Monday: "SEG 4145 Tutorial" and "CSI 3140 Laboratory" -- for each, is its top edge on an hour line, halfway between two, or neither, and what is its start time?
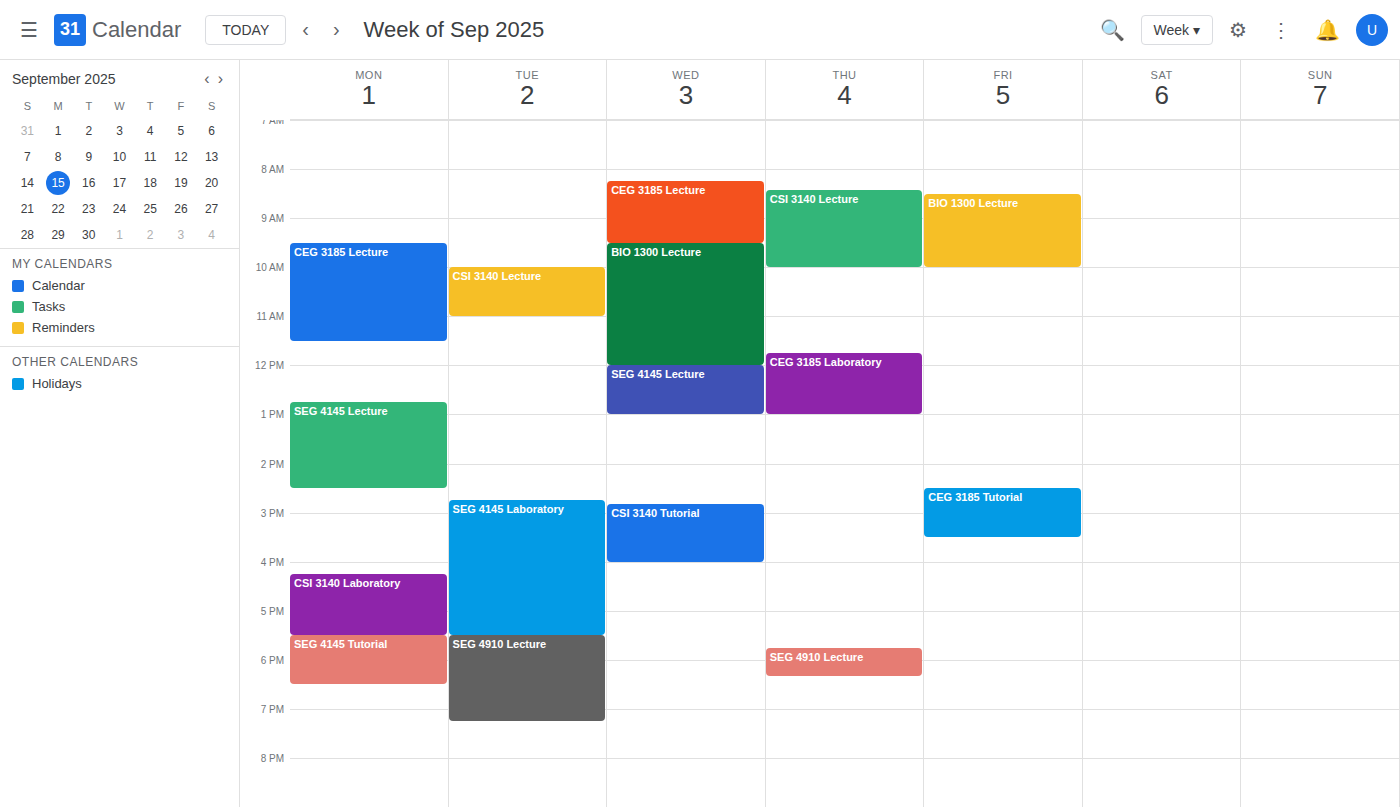
"SEG 4145 Tutorial": 17:30, halfway between the 17:00 and 18:00 lines. "CSI 3140 Laboratory": 16:15, neither: a quarter of the way from the 16:00 line to the 17:00 line.